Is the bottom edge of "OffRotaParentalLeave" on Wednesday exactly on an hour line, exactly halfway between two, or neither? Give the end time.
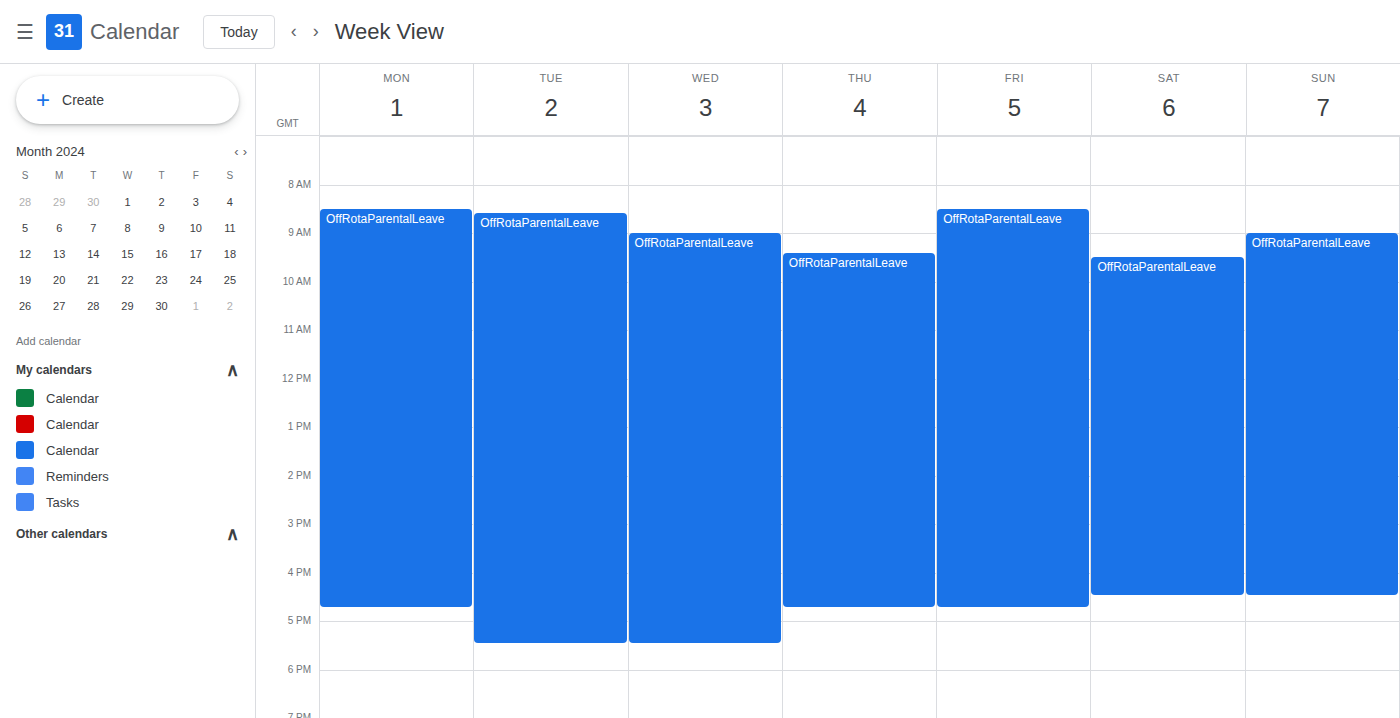
5:30 PM -- halfway between the 5 PM and 6 PM lines.